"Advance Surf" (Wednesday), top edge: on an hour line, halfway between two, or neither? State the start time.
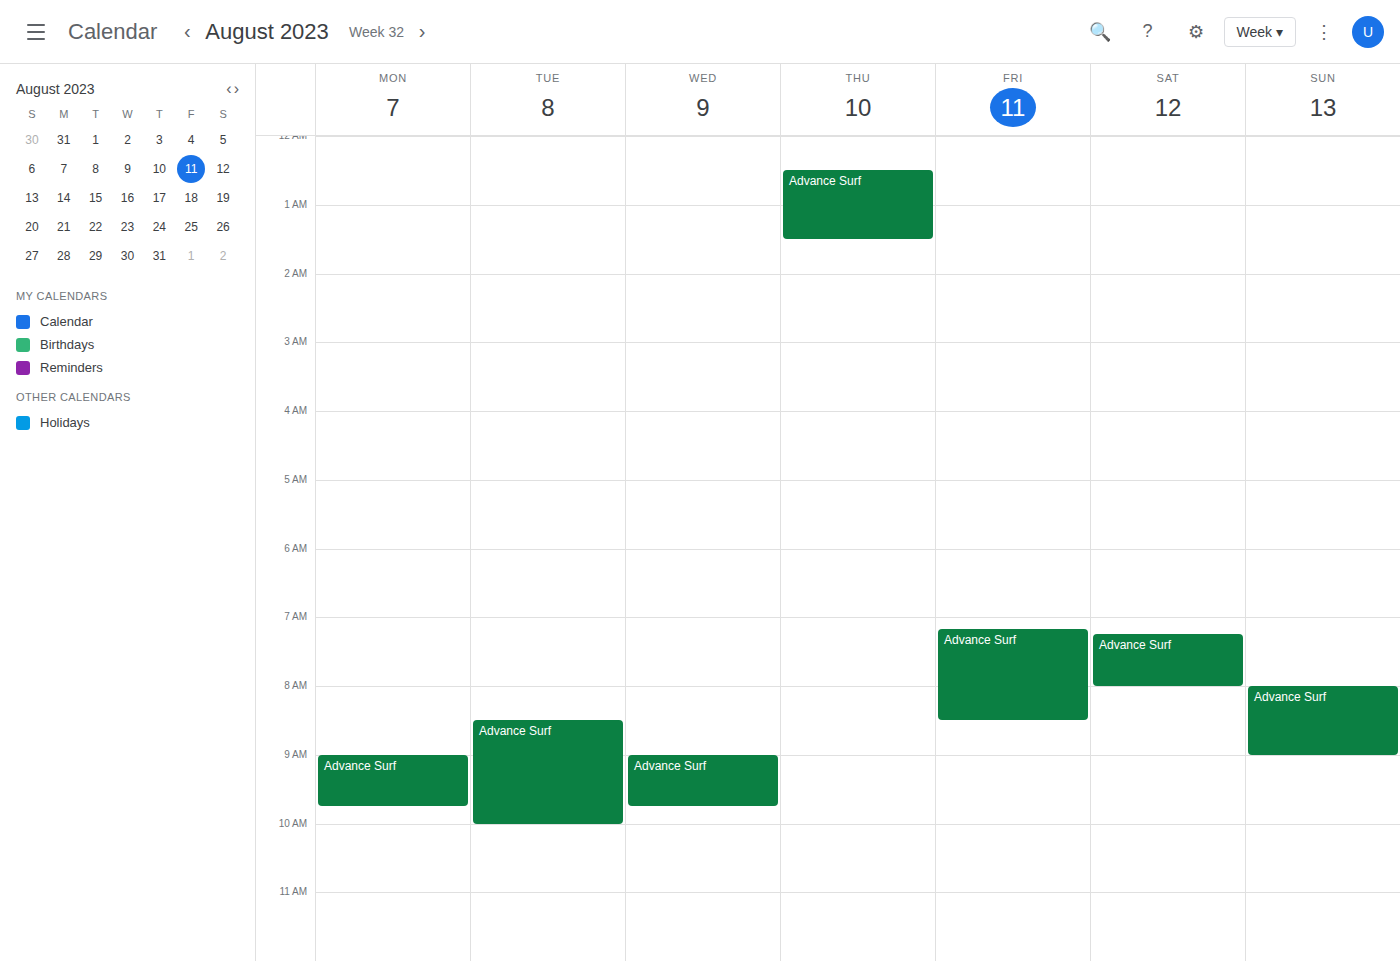
9:00 AM -- exactly on the 9 AM line.